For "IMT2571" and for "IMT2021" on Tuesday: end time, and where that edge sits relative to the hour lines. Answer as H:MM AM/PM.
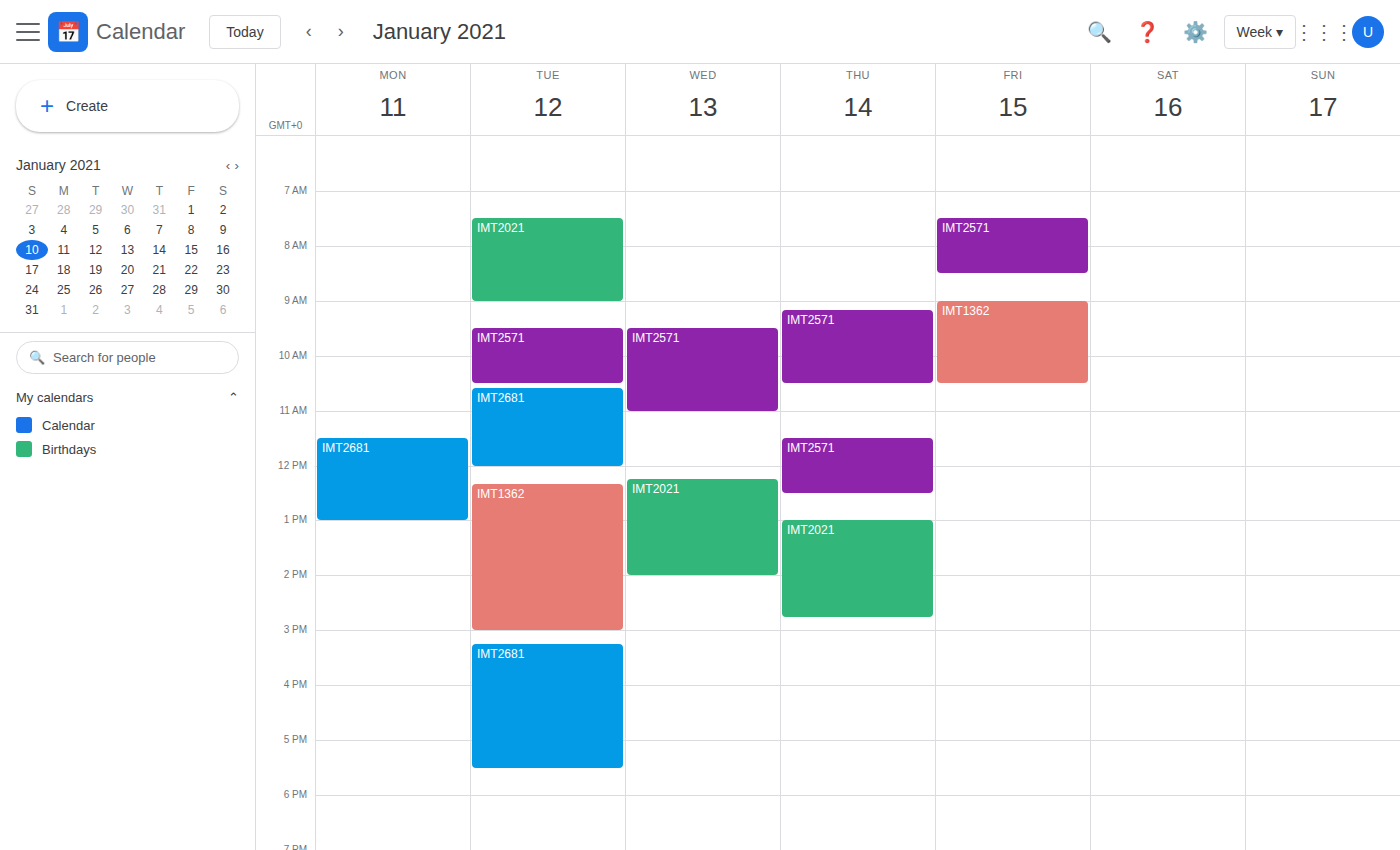
"IMT2571": 10:30 AM, halfway between the 10 AM and 11 AM lines. "IMT2021": 9:00 AM, exactly on the 9 AM line.